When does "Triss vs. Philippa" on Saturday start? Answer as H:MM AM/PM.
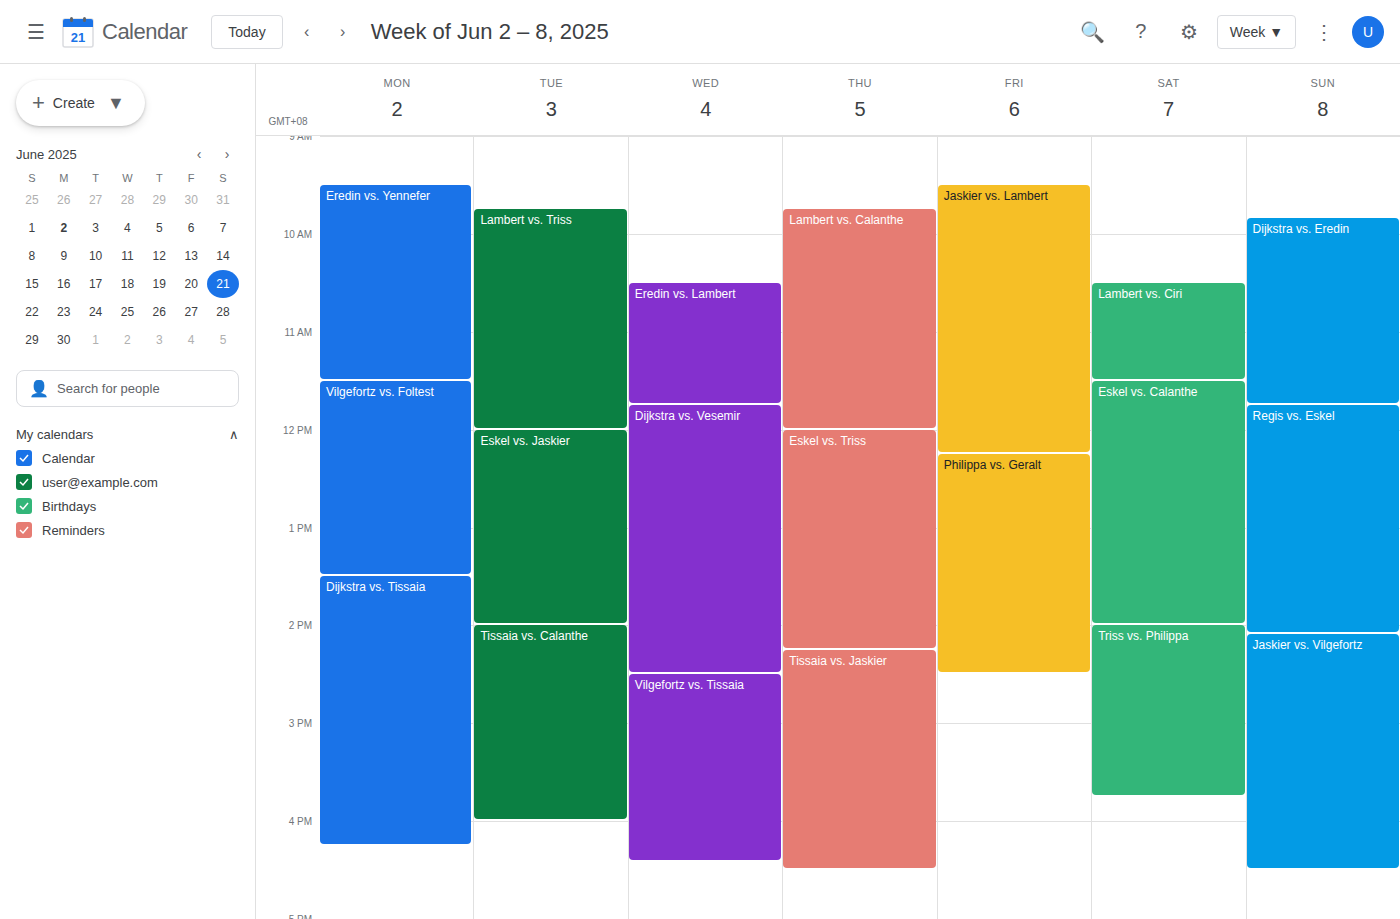
2:00 PM